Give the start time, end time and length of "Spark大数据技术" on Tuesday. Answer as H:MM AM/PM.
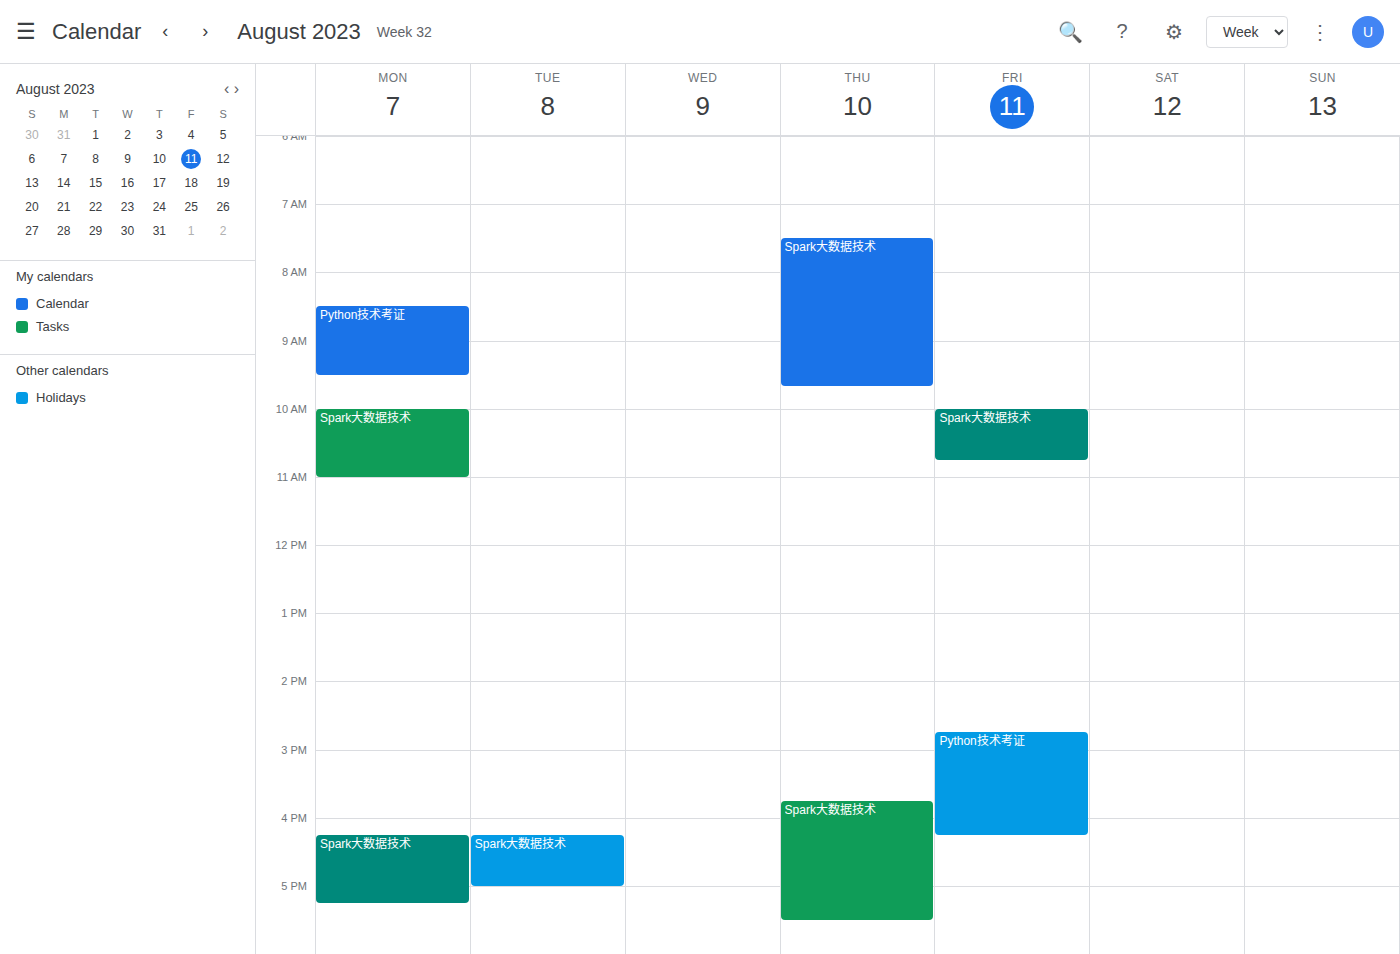
4:15 PM to 5:00 PM, 45 minutes